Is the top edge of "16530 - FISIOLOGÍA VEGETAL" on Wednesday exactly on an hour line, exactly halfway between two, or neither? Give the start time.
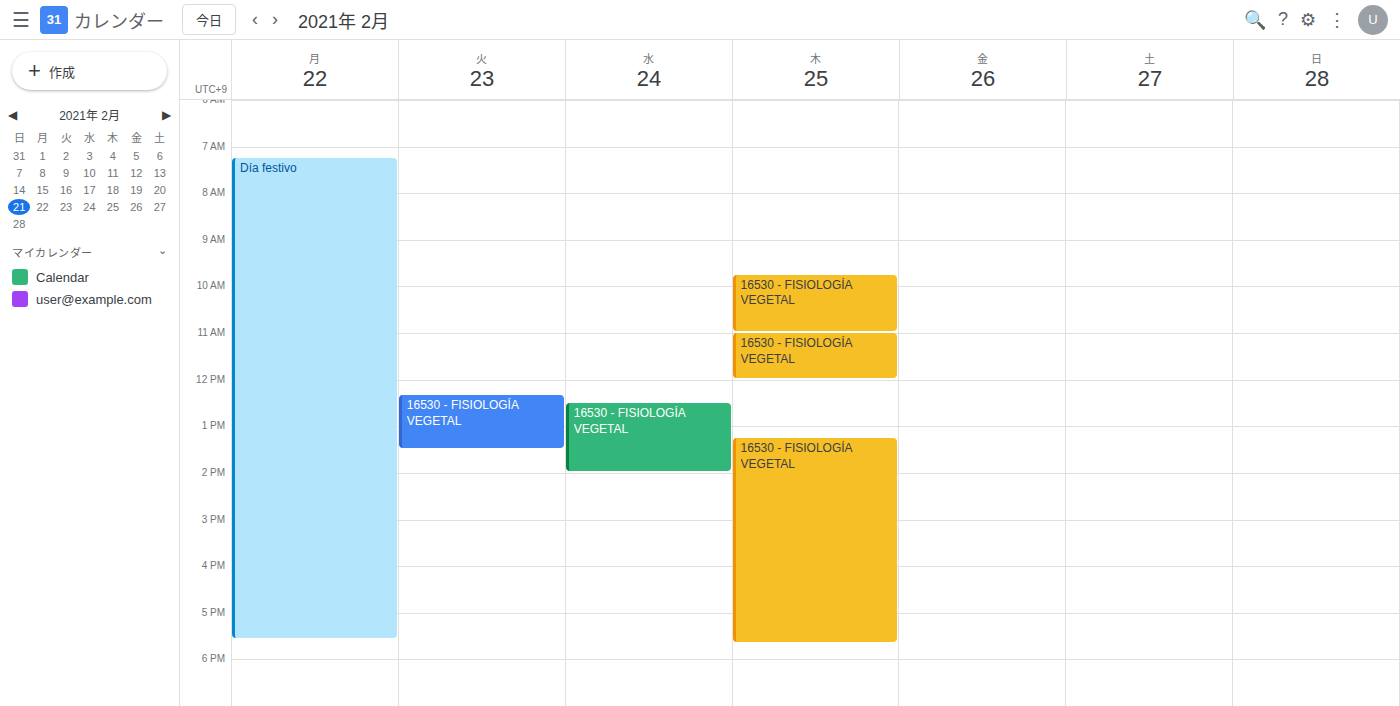
12:30 -- halfway between the 12:00 and 13:00 lines.